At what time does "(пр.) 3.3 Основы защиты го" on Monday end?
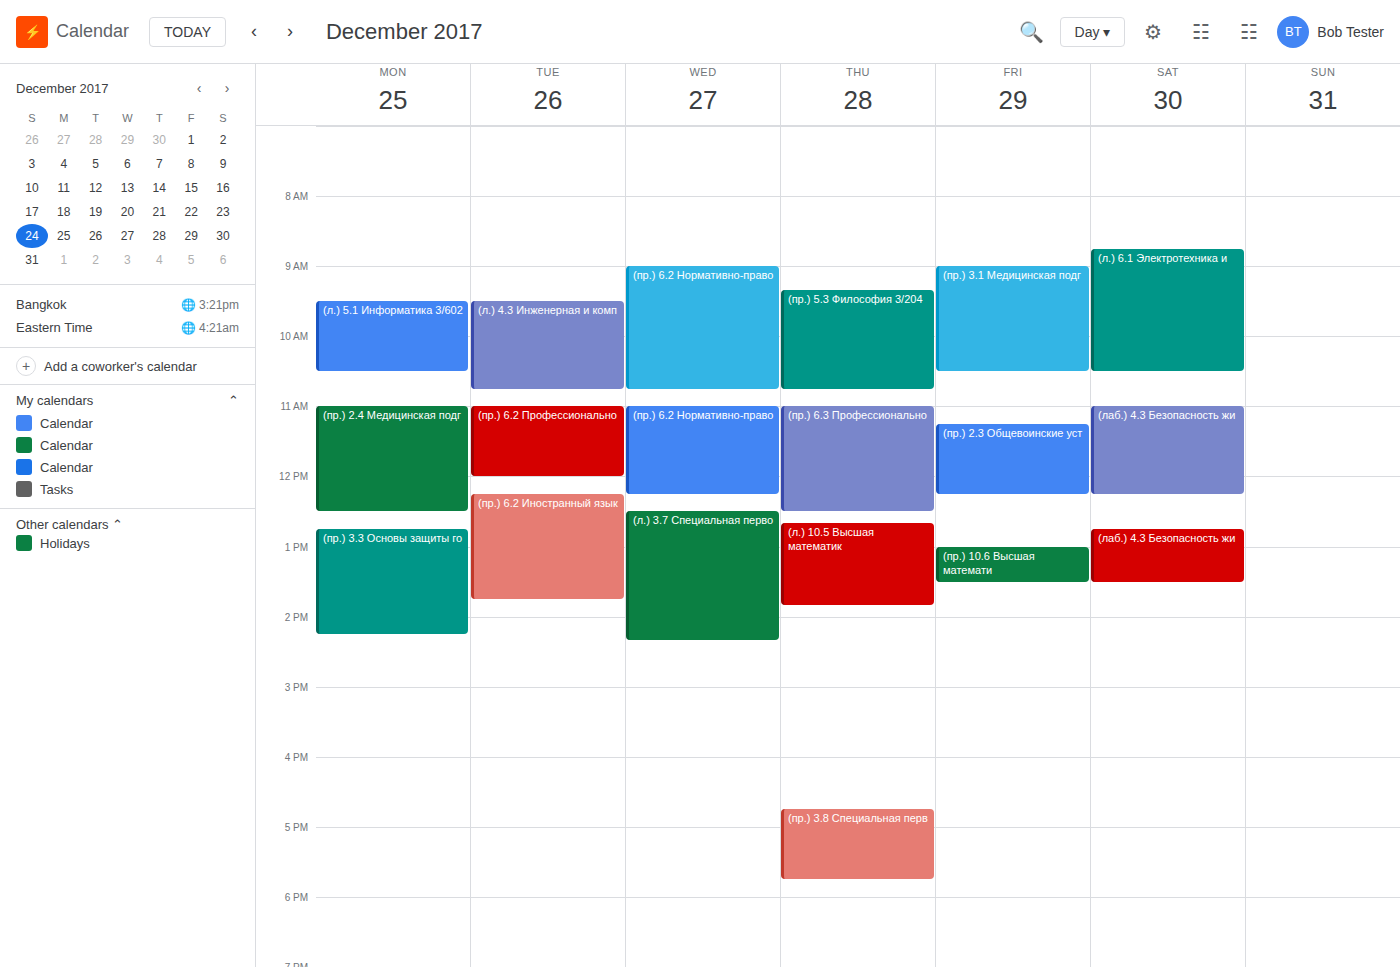
2:15 PM